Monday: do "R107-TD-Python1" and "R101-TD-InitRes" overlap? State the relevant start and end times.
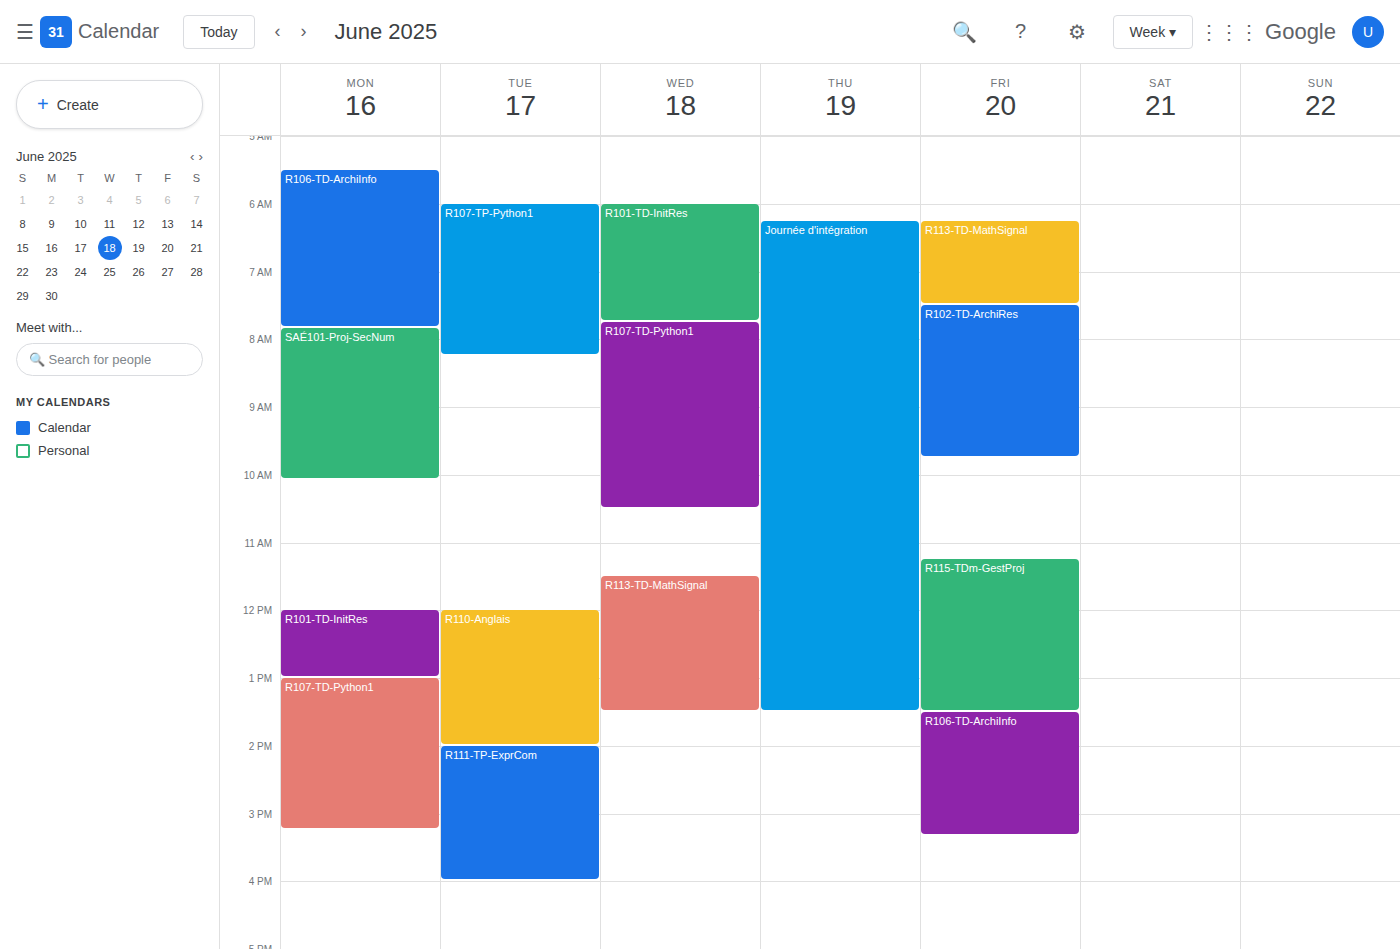
"R101-TD-InitRes" ends at 1:00 PM, exactly when "R107-TD-Python1" starts -- they touch but do not overlap.